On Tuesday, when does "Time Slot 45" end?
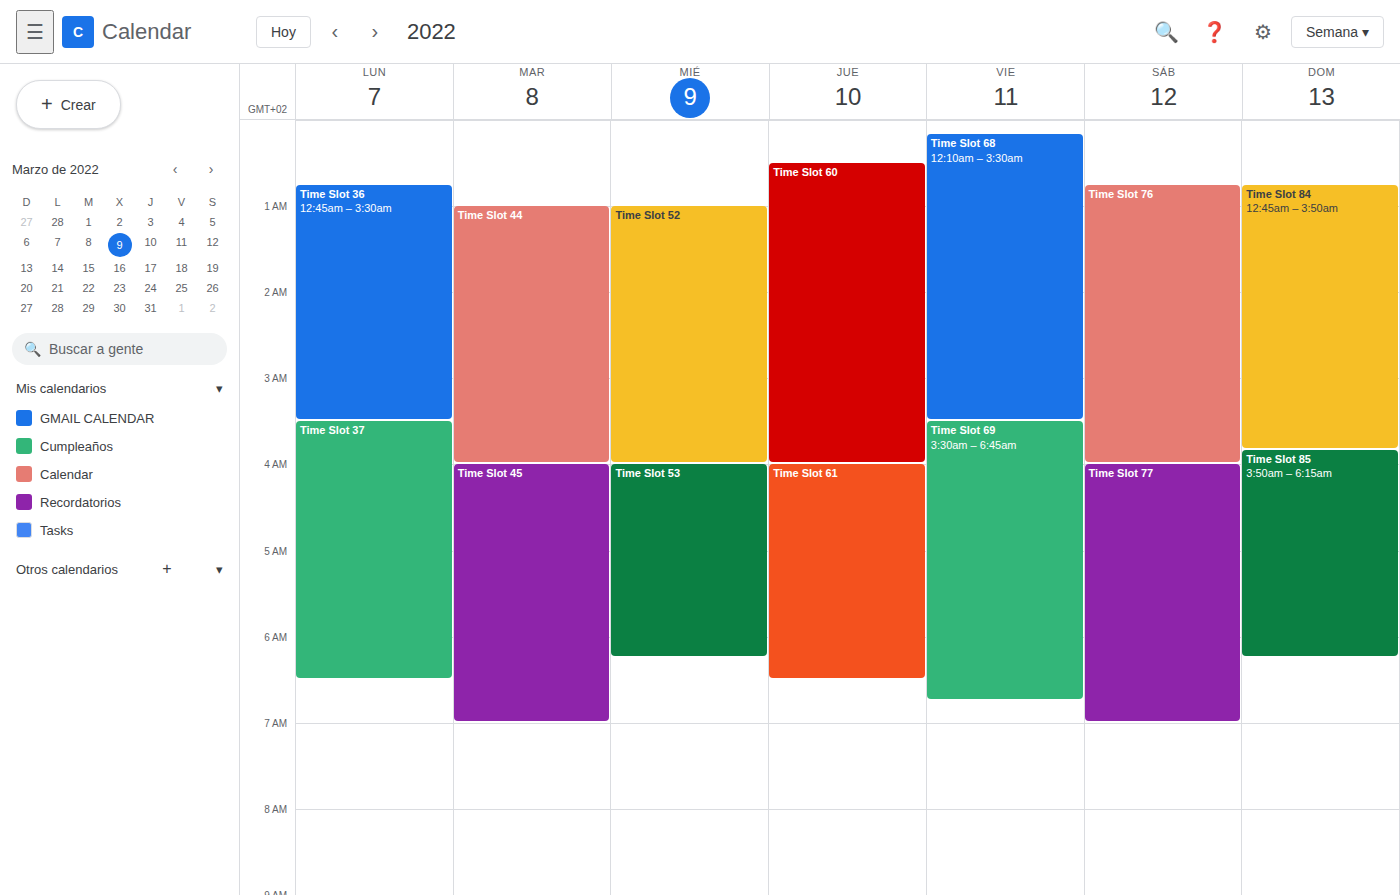
7:00 AM